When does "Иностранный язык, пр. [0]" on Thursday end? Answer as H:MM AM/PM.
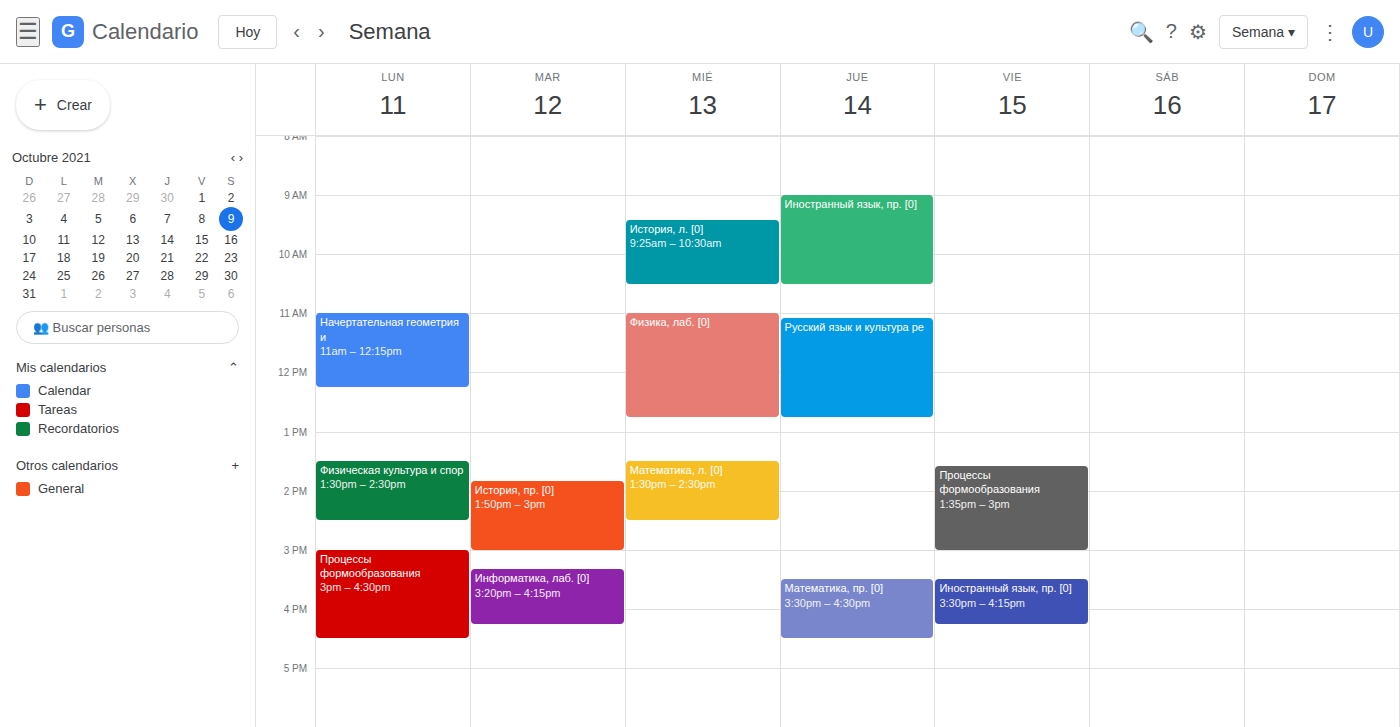
10:30 AM